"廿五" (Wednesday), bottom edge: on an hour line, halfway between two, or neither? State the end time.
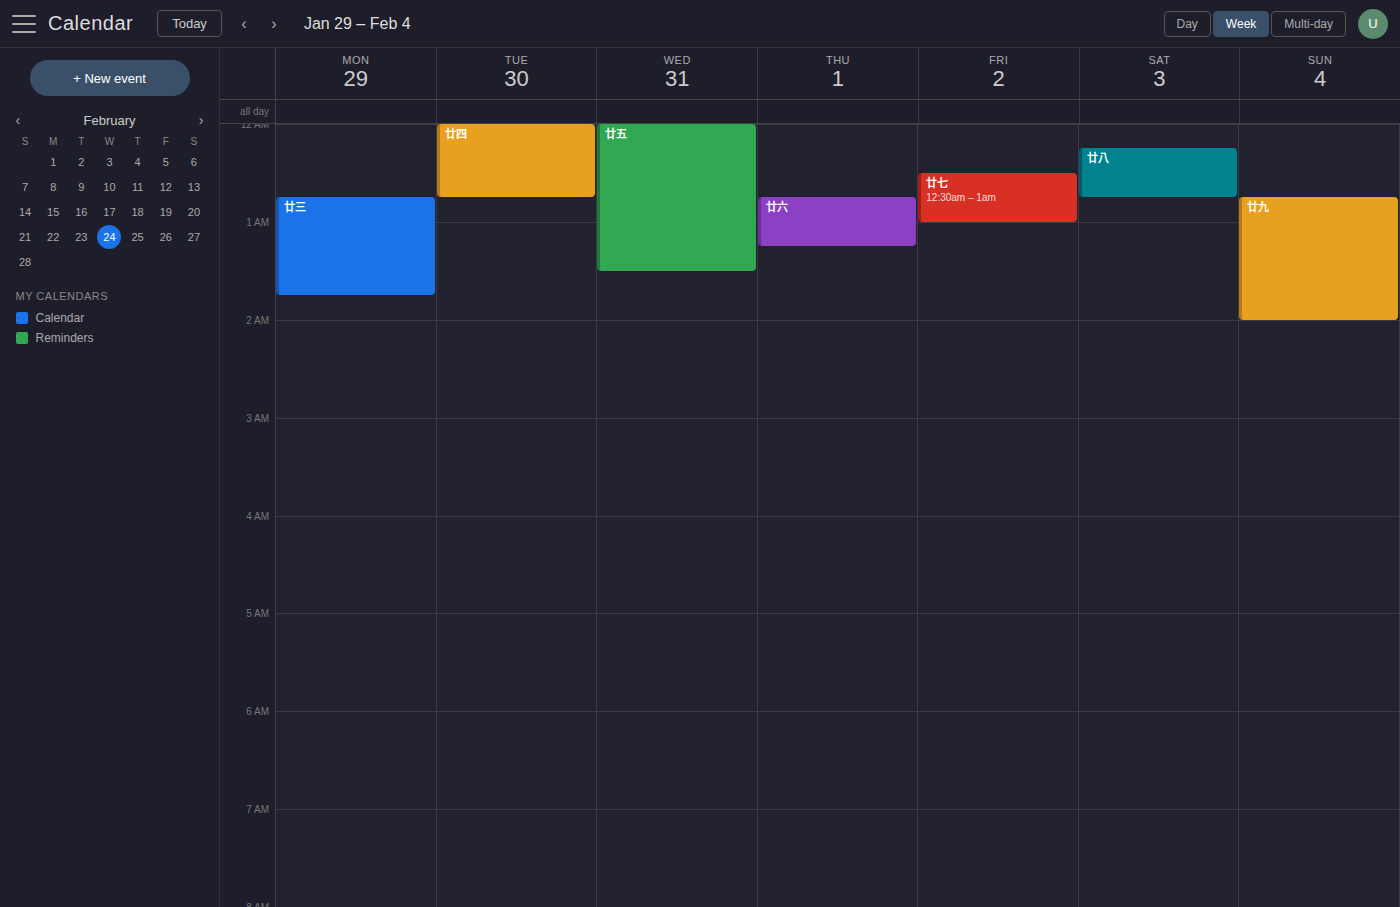
1:30 AM -- halfway between the 1 AM and 2 AM lines.